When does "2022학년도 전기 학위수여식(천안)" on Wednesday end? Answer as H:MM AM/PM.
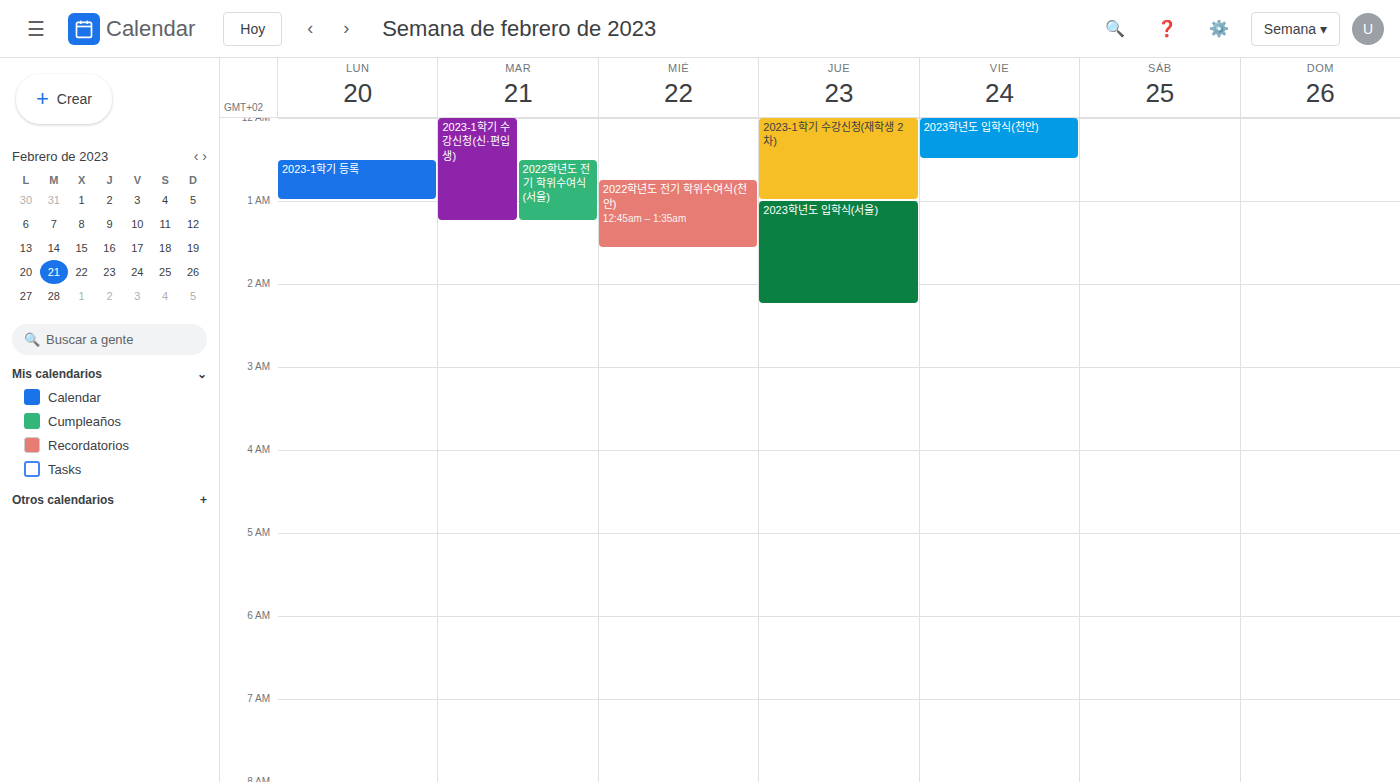
1:35 AM